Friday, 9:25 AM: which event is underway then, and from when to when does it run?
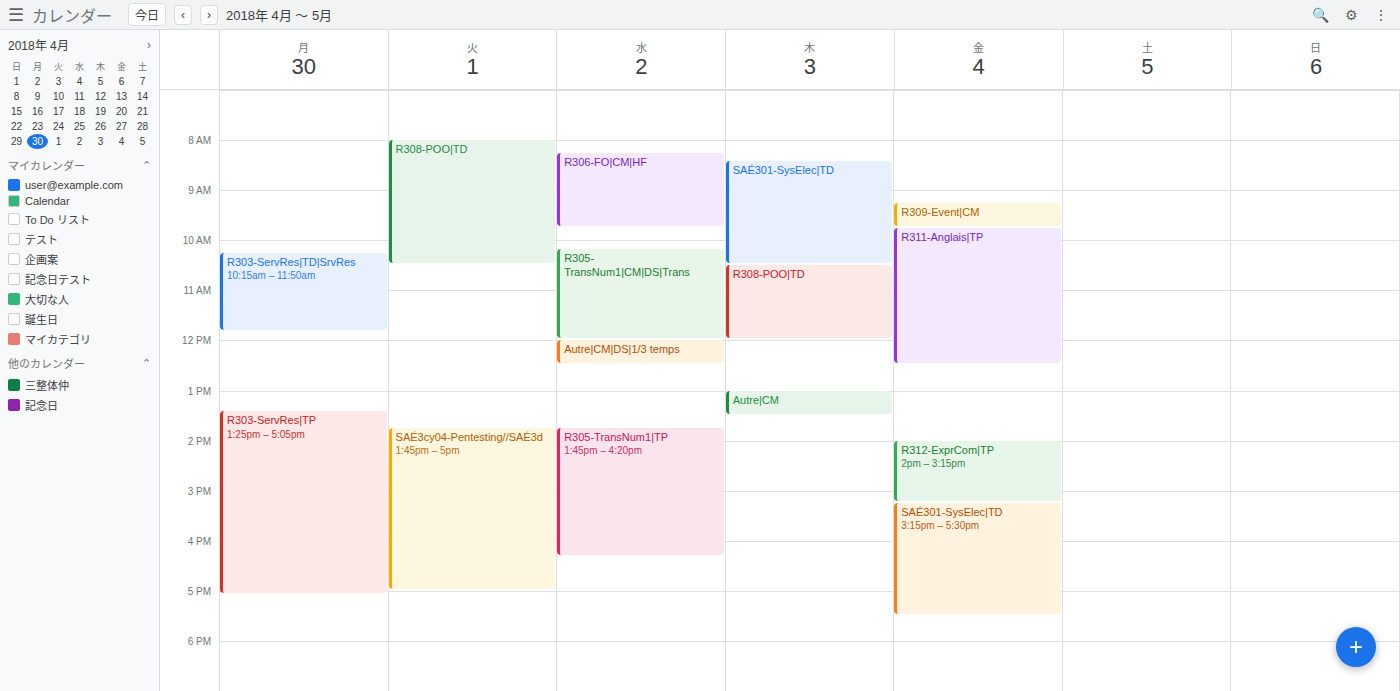
"R309-Event|CM", 9:15 AM to 9:45 AM